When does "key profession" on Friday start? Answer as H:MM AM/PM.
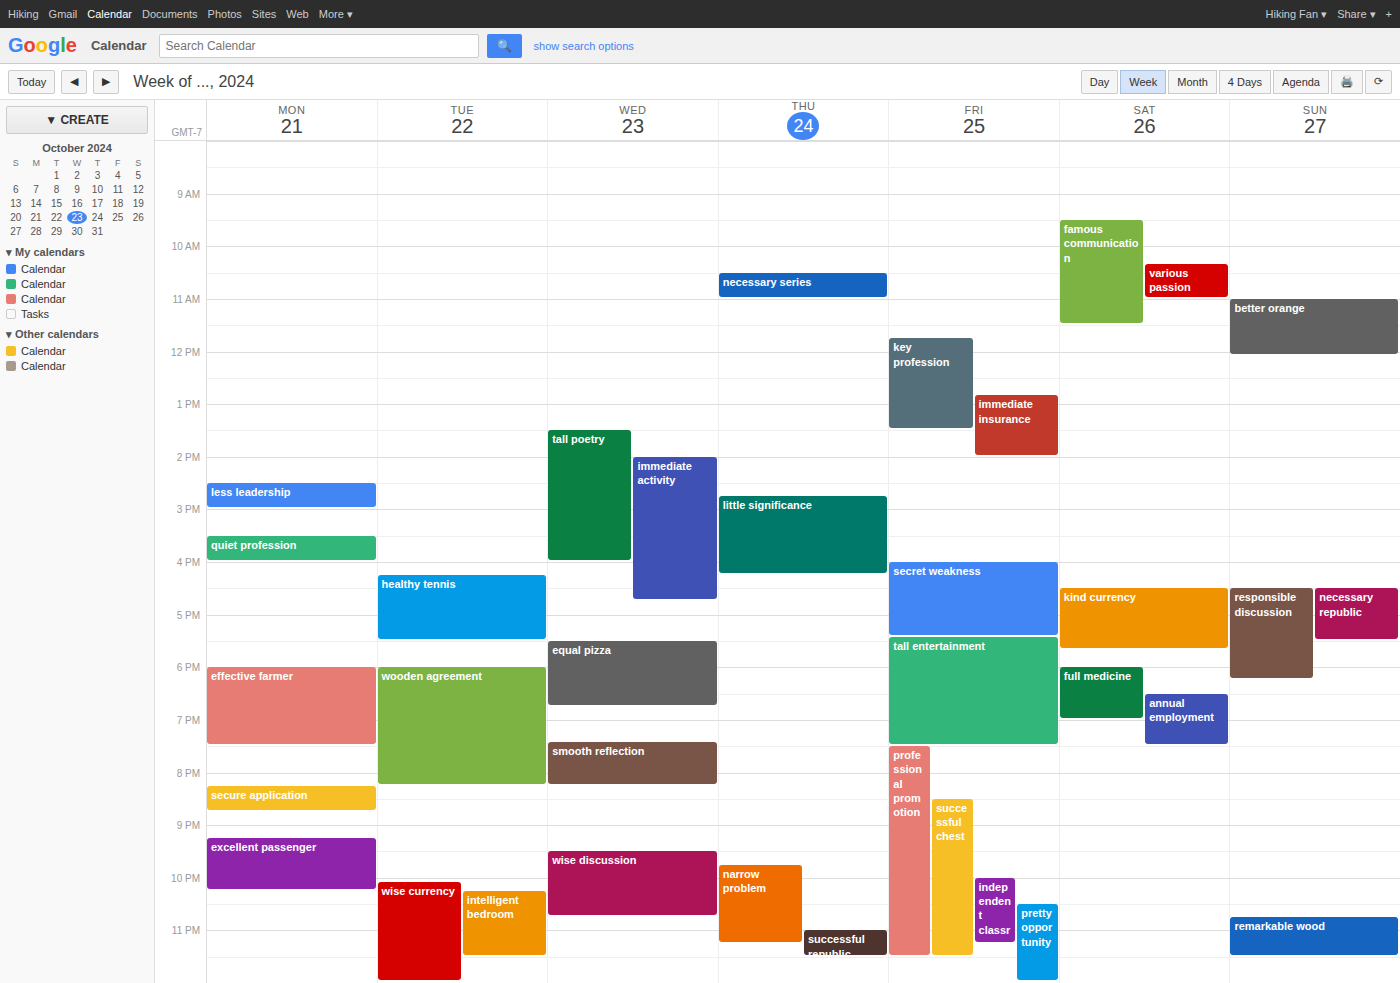
11:45 AM